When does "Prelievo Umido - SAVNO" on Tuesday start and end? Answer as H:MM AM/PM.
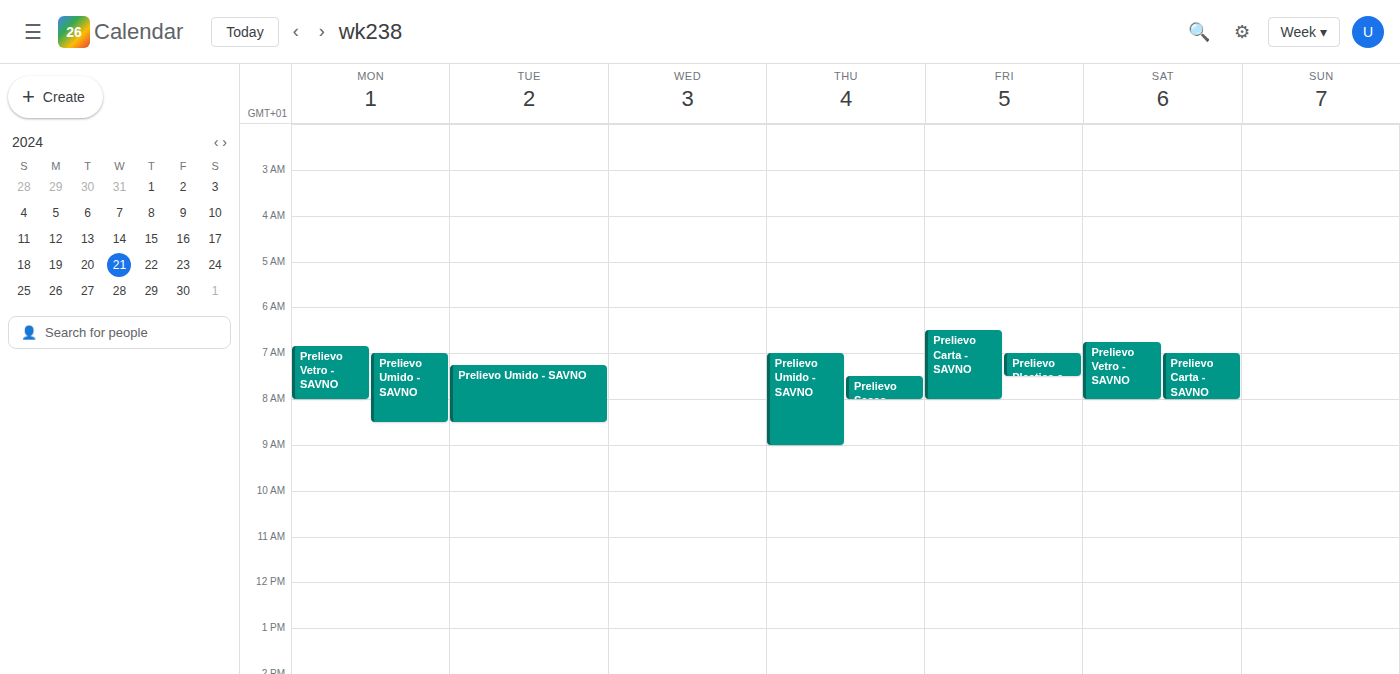
7:15 AM to 8:30 AM